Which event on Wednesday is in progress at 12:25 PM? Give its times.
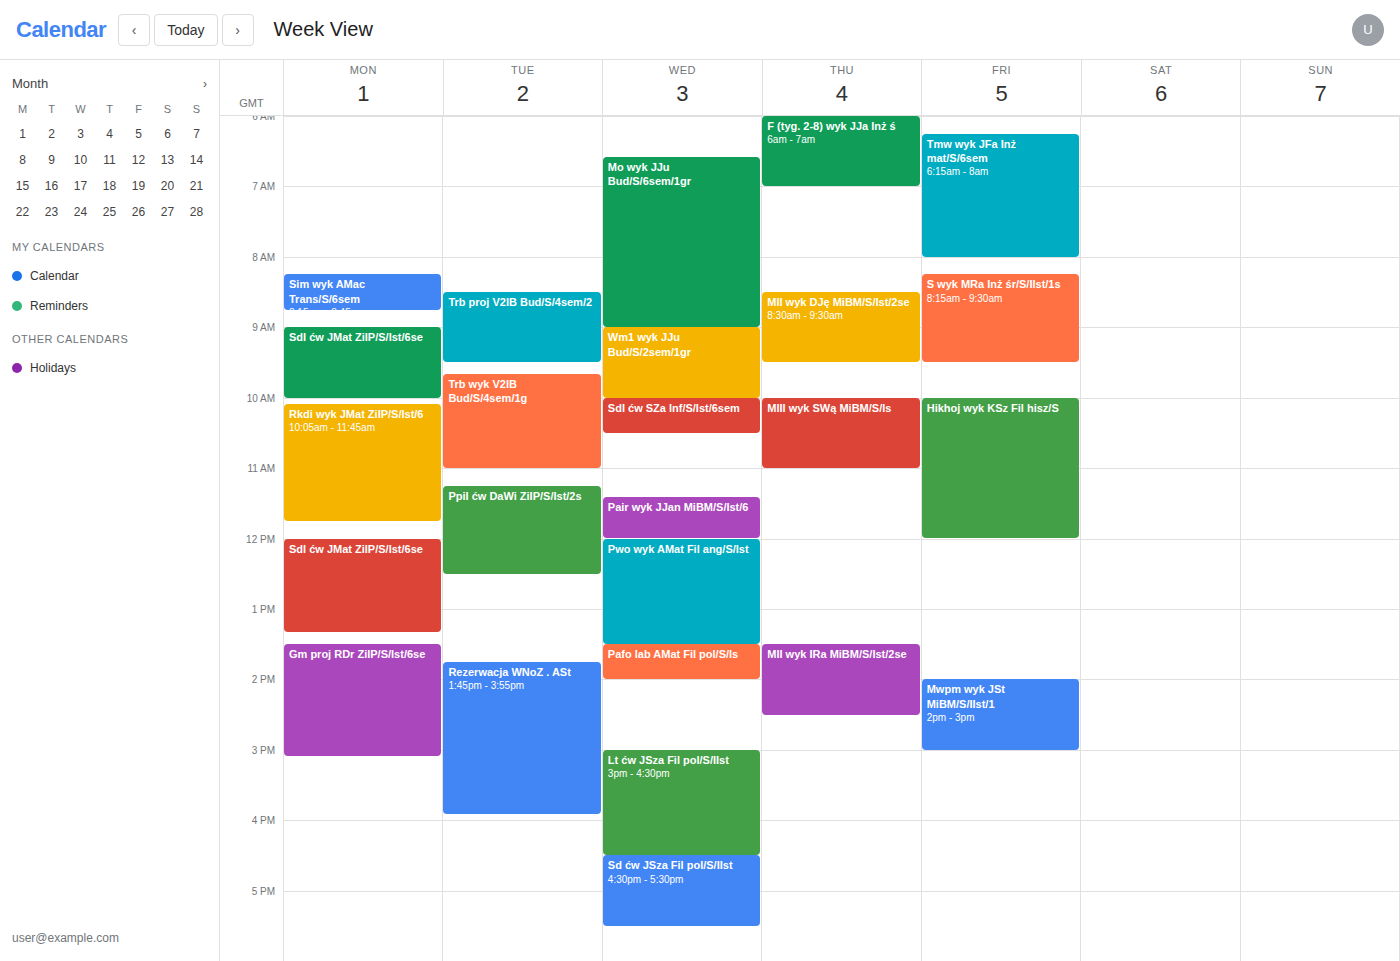
"Pwo wyk AMat Fil ang/S/Ist", 12:00 PM to 1:30 PM